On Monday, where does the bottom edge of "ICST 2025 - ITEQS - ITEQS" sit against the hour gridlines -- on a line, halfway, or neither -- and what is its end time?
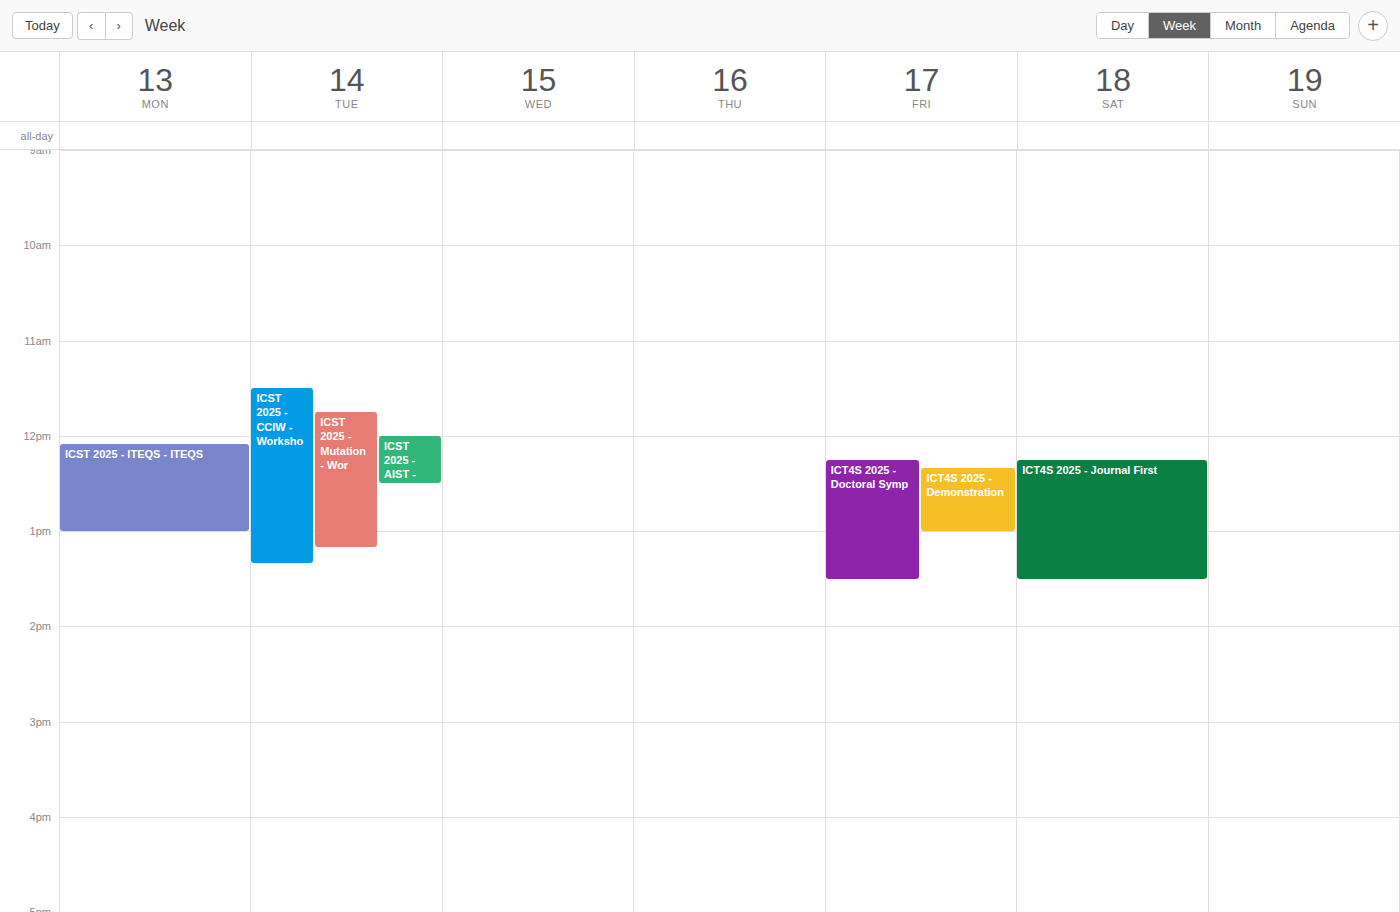
13:00 -- exactly on the 13:00 line.